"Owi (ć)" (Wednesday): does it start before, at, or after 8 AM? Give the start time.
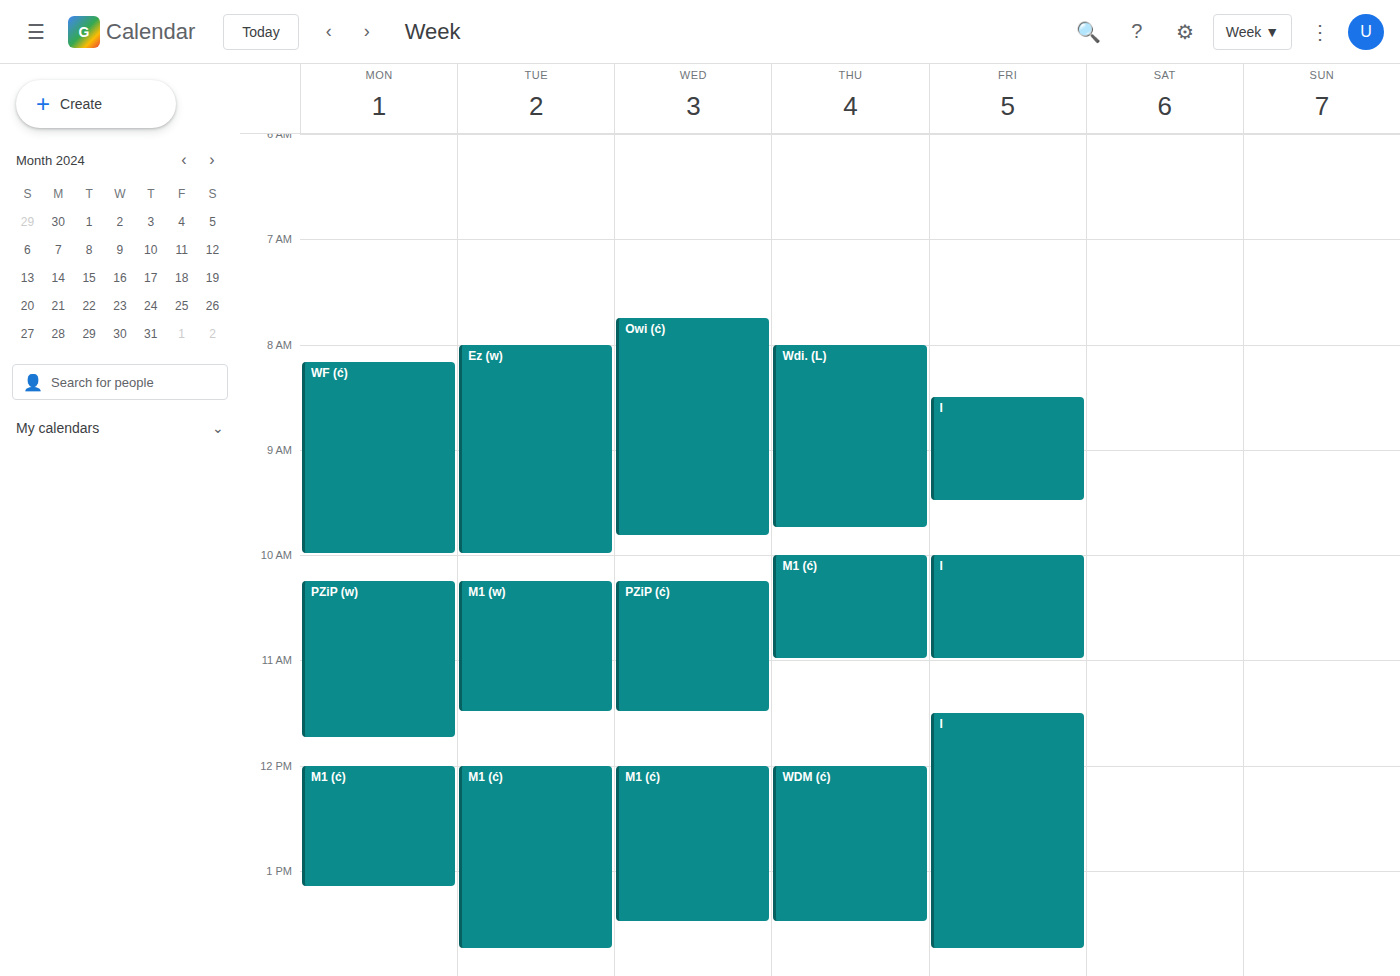
7:45 AM -- before 8 AM, 15 minutes above the 8 AM line.